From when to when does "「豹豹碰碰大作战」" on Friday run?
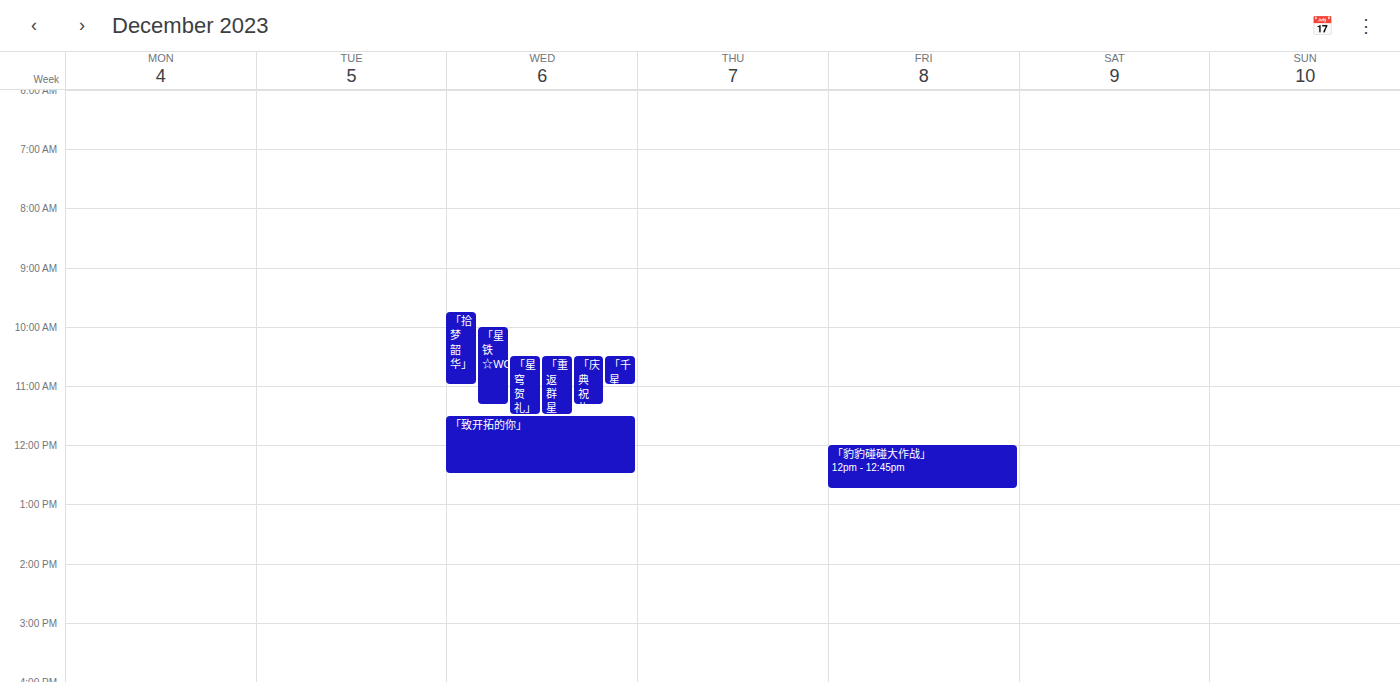
12:00 to 12:45